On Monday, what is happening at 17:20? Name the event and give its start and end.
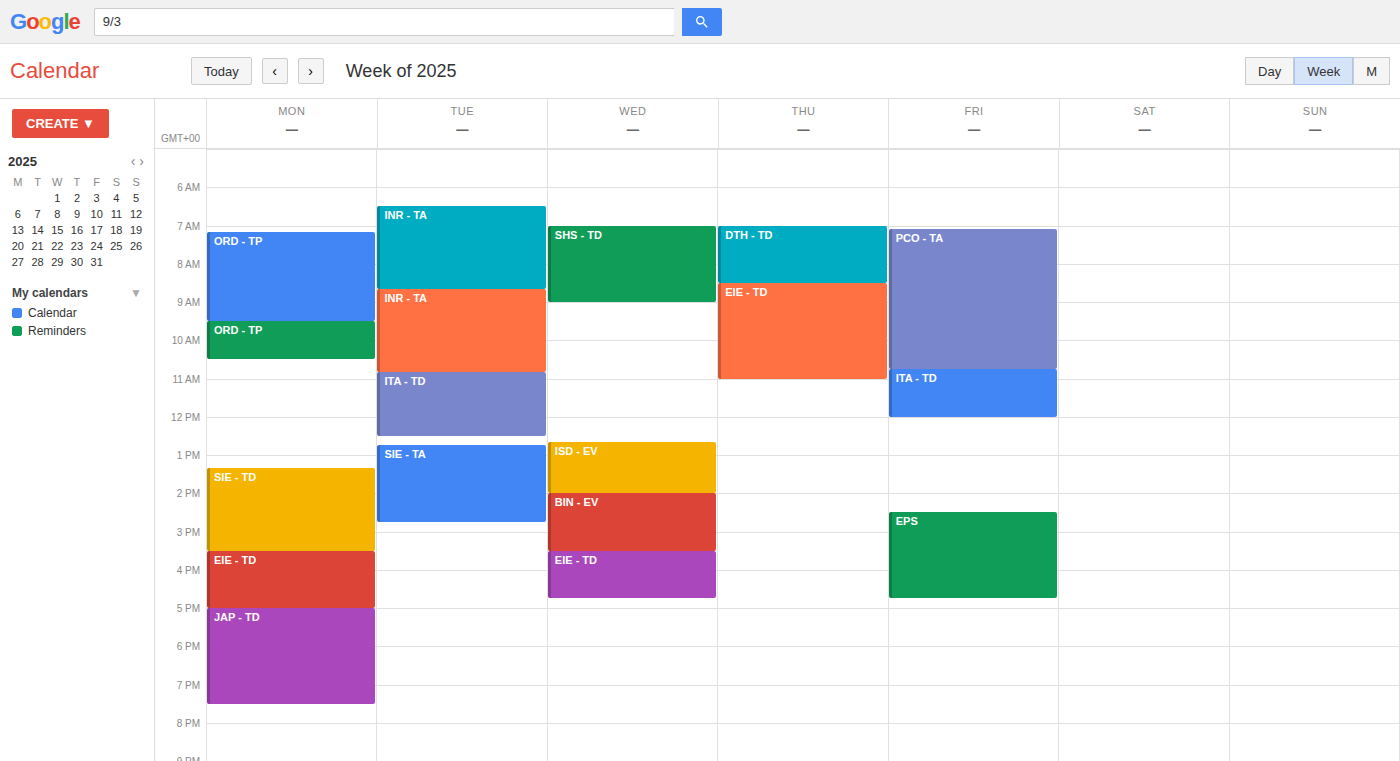
"JAP - TD", 17:00 to 19:30